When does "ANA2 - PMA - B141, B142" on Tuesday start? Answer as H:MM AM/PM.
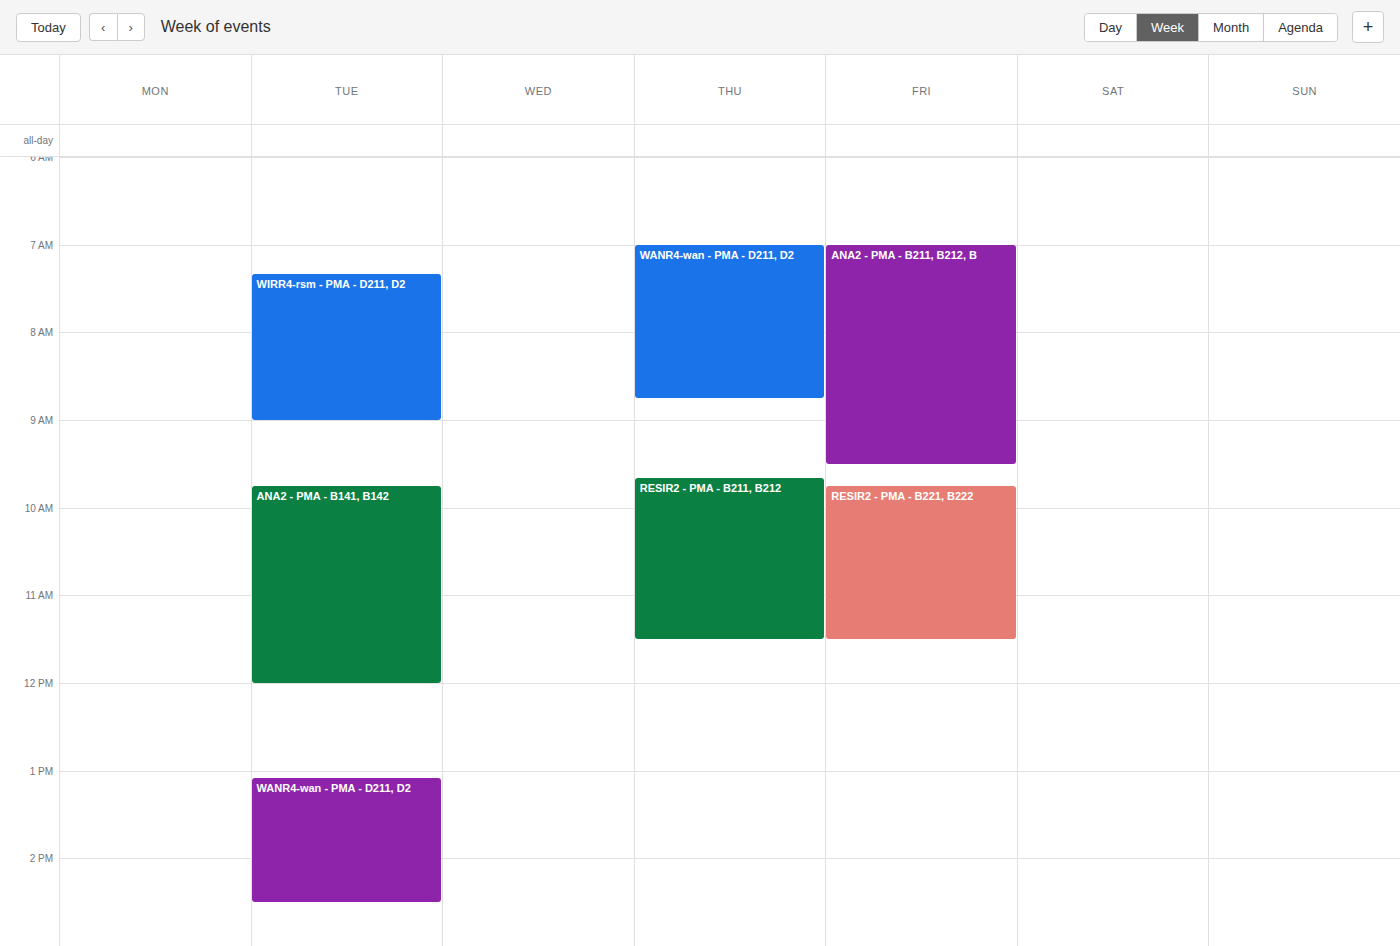
9:45 AM